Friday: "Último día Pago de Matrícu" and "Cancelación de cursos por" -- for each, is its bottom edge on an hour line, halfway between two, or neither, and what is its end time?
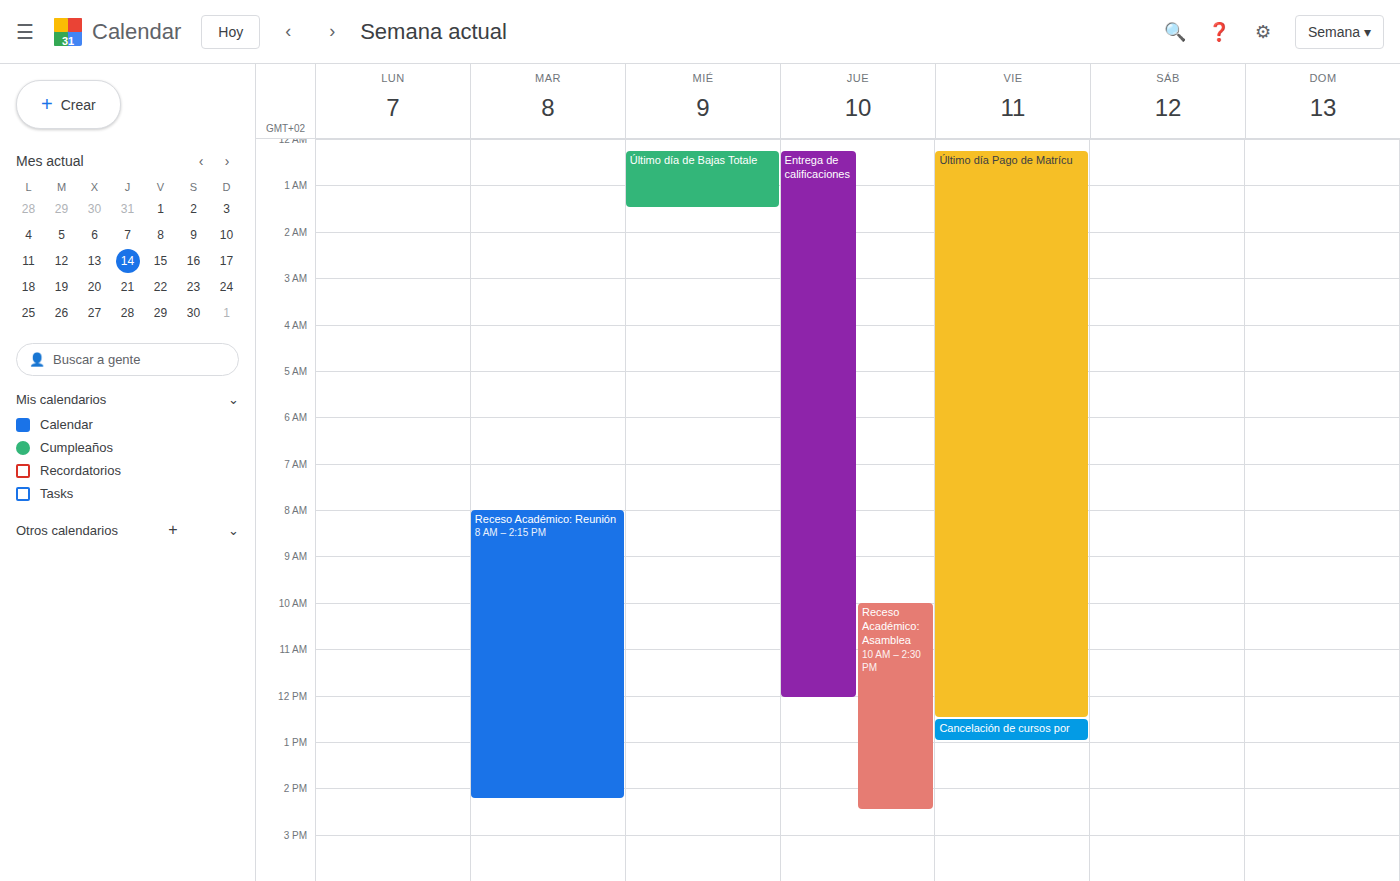
"Último día Pago de Matrícu": 12:30 PM, halfway between the 12 PM and 1 PM lines. "Cancelación de cursos por": 1:00 PM, exactly on the 1 PM line.